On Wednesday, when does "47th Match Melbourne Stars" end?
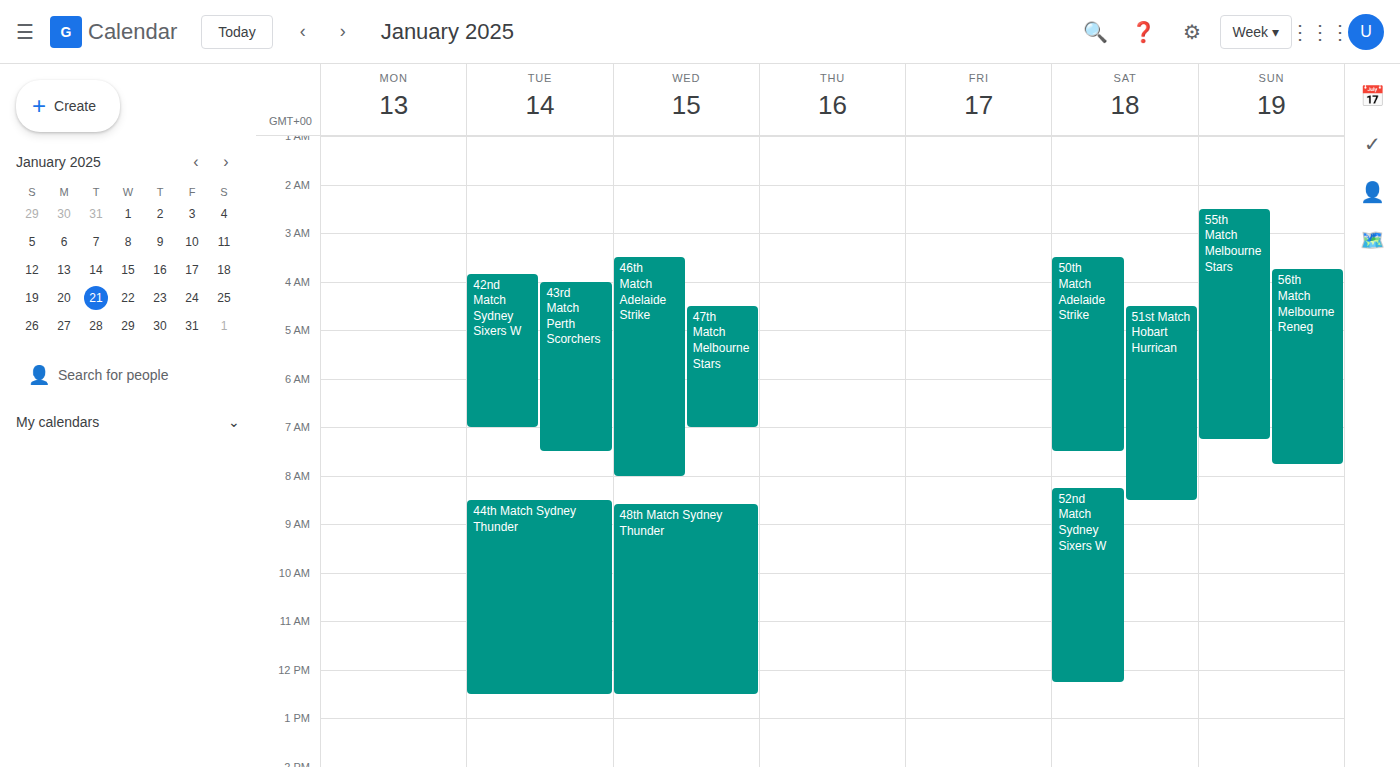
7:00 AM